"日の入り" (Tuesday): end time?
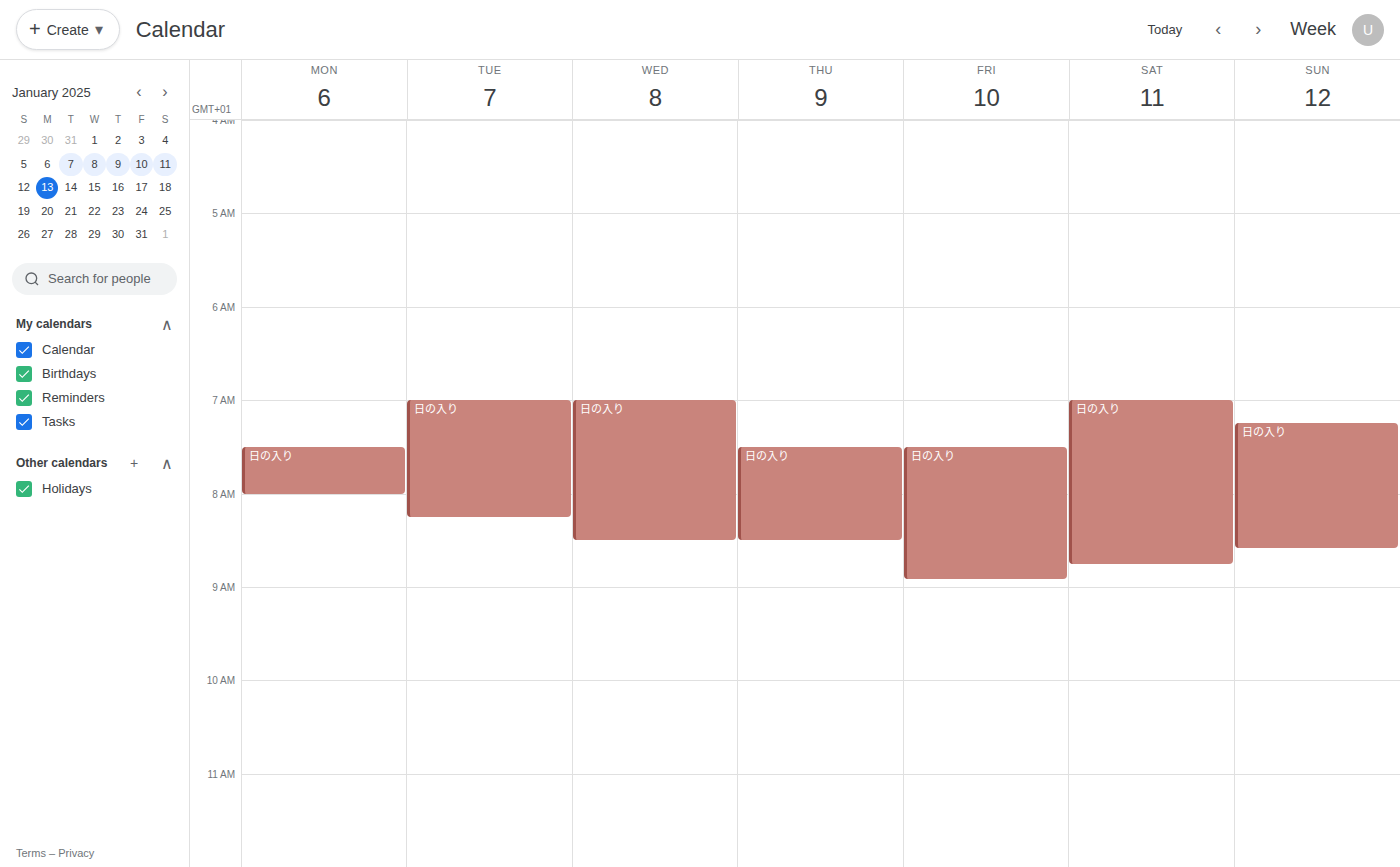
8:15 AM